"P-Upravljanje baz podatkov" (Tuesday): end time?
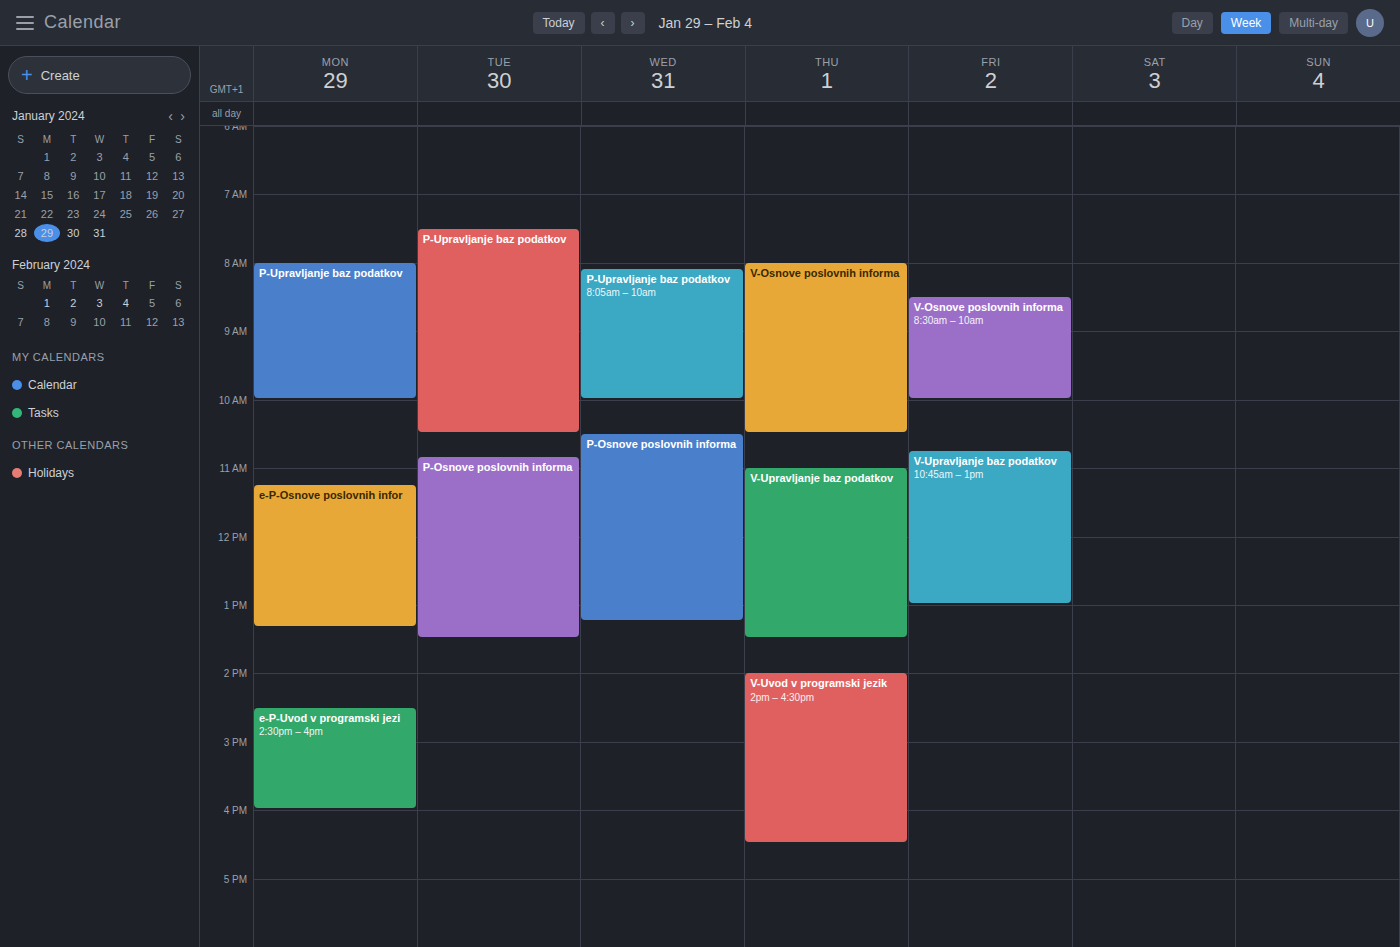
10:30 AM